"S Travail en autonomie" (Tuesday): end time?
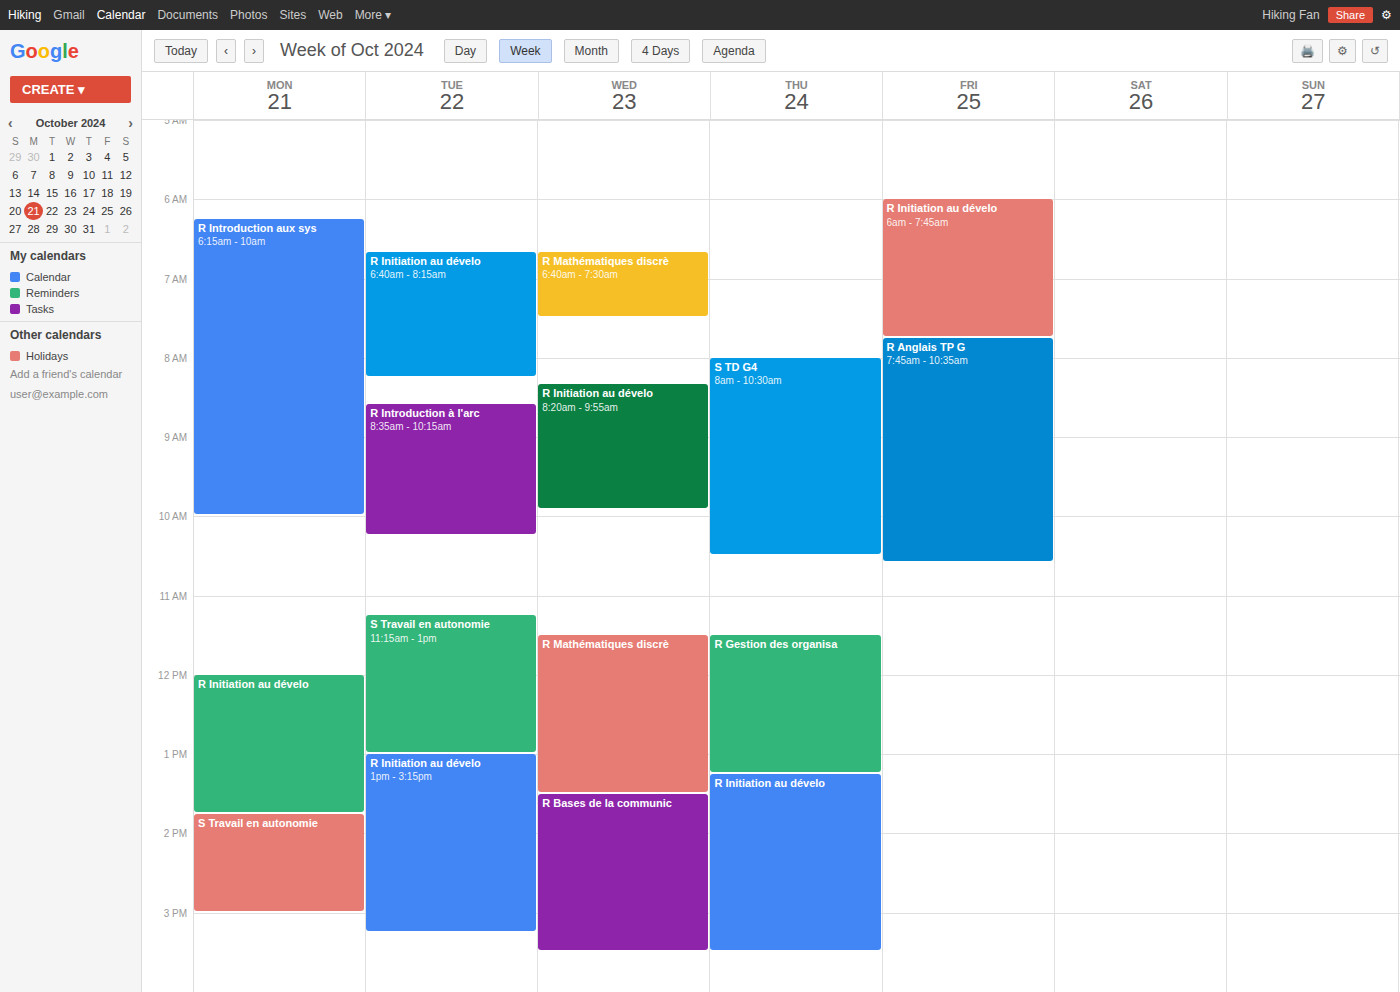
1:00 PM